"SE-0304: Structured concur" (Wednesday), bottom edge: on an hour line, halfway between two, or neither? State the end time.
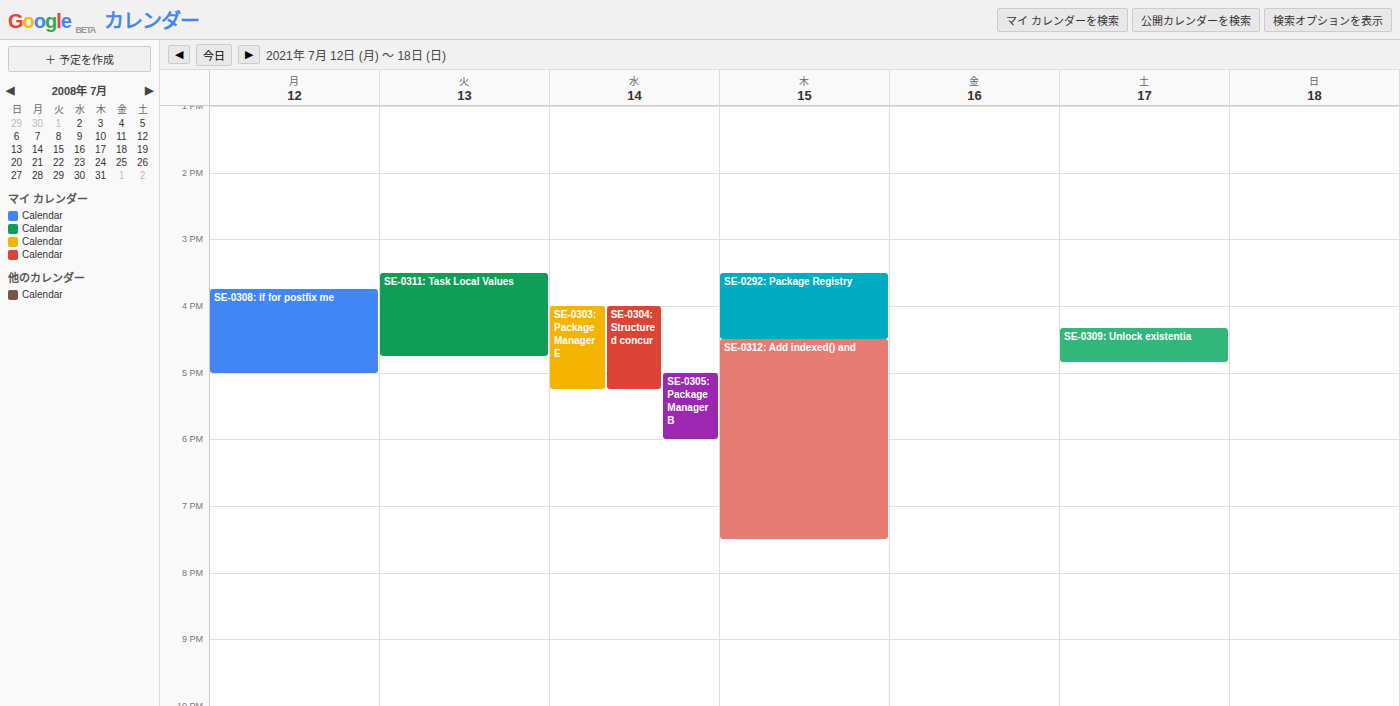
5:15 PM -- neither: a quarter of the way from the 5 PM line to the 6 PM line.